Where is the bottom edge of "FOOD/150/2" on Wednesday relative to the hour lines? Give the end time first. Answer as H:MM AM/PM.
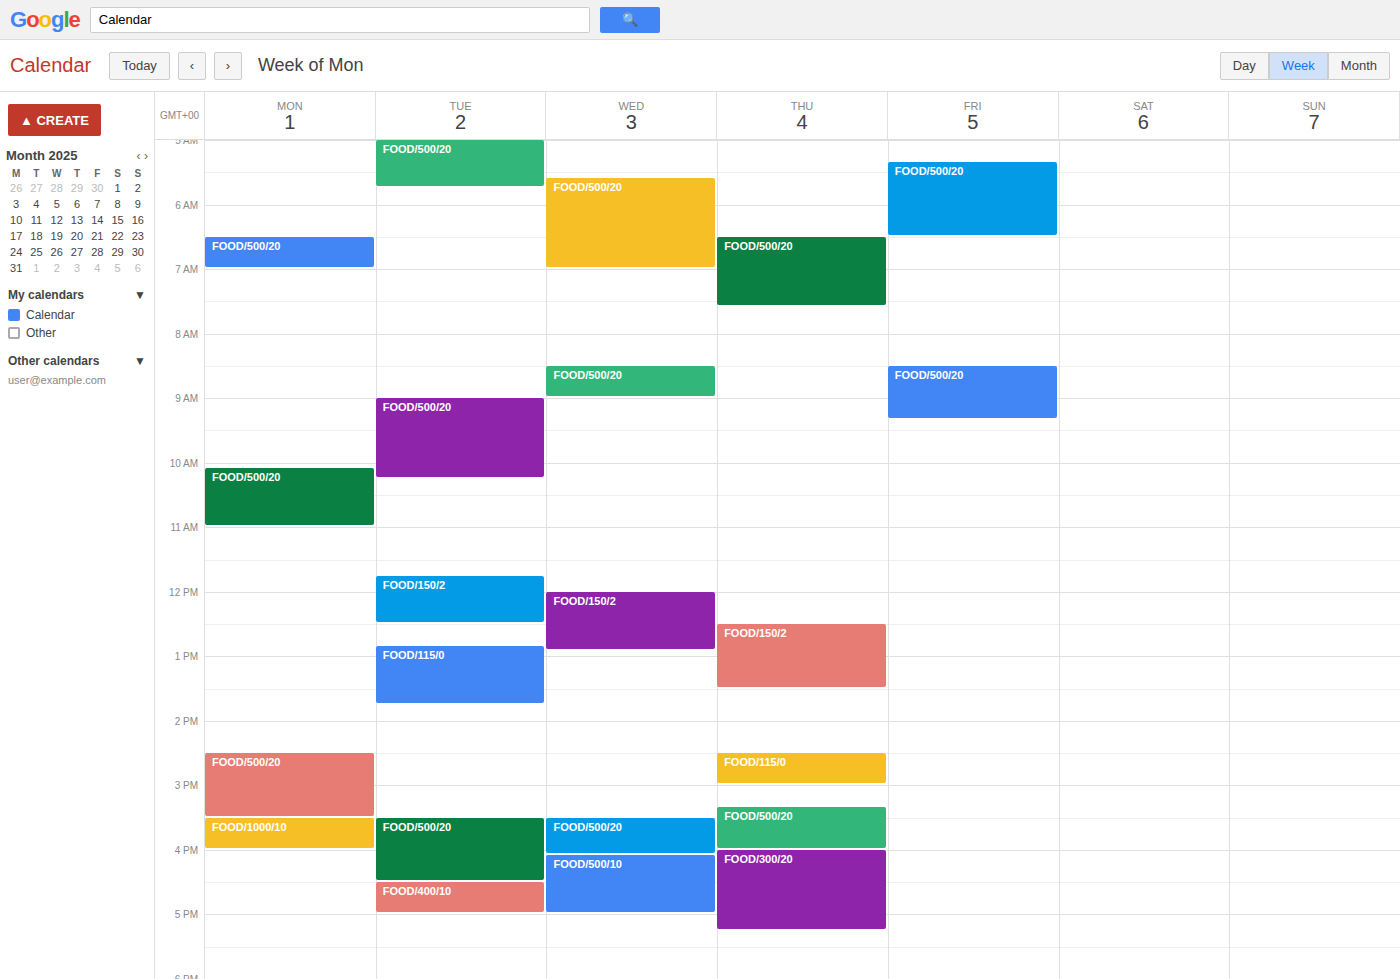
12:55 PM -- neither: 55 minutes below the 12 PM line and 5 minutes above the 1 PM line.